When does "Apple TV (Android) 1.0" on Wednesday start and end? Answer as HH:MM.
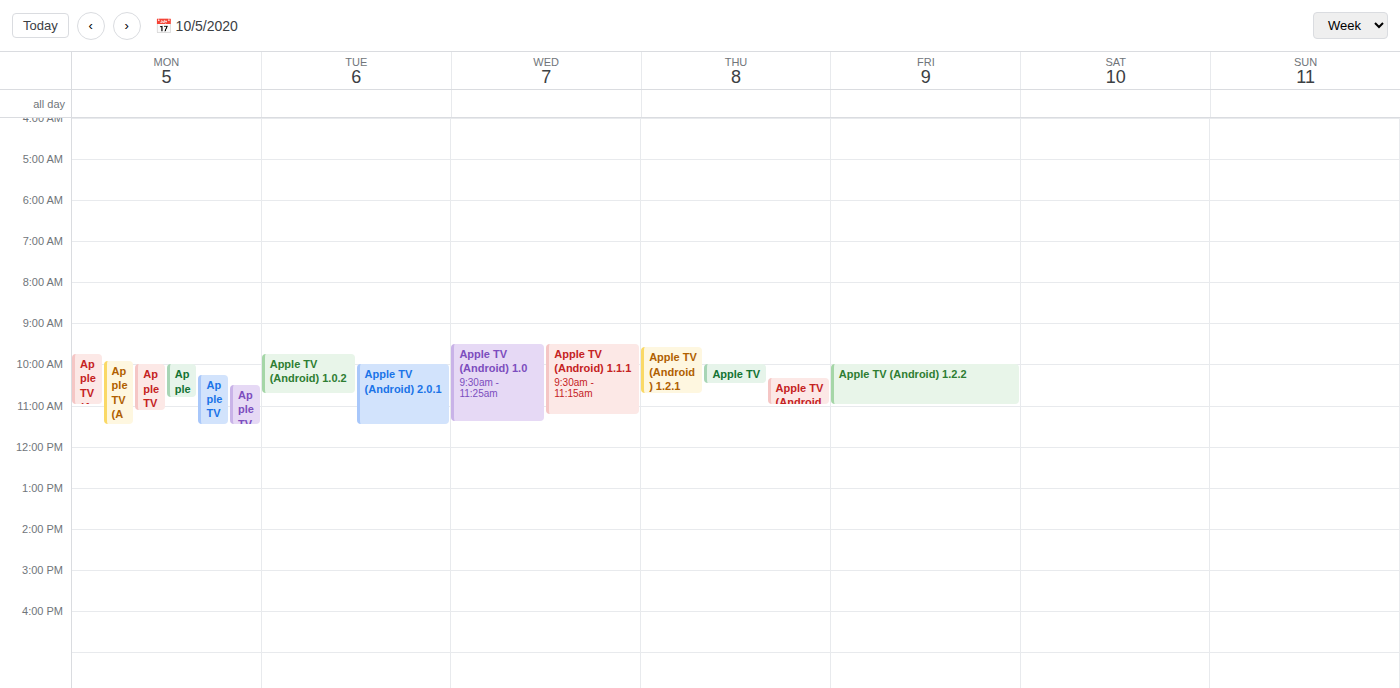
09:30 to 11:25